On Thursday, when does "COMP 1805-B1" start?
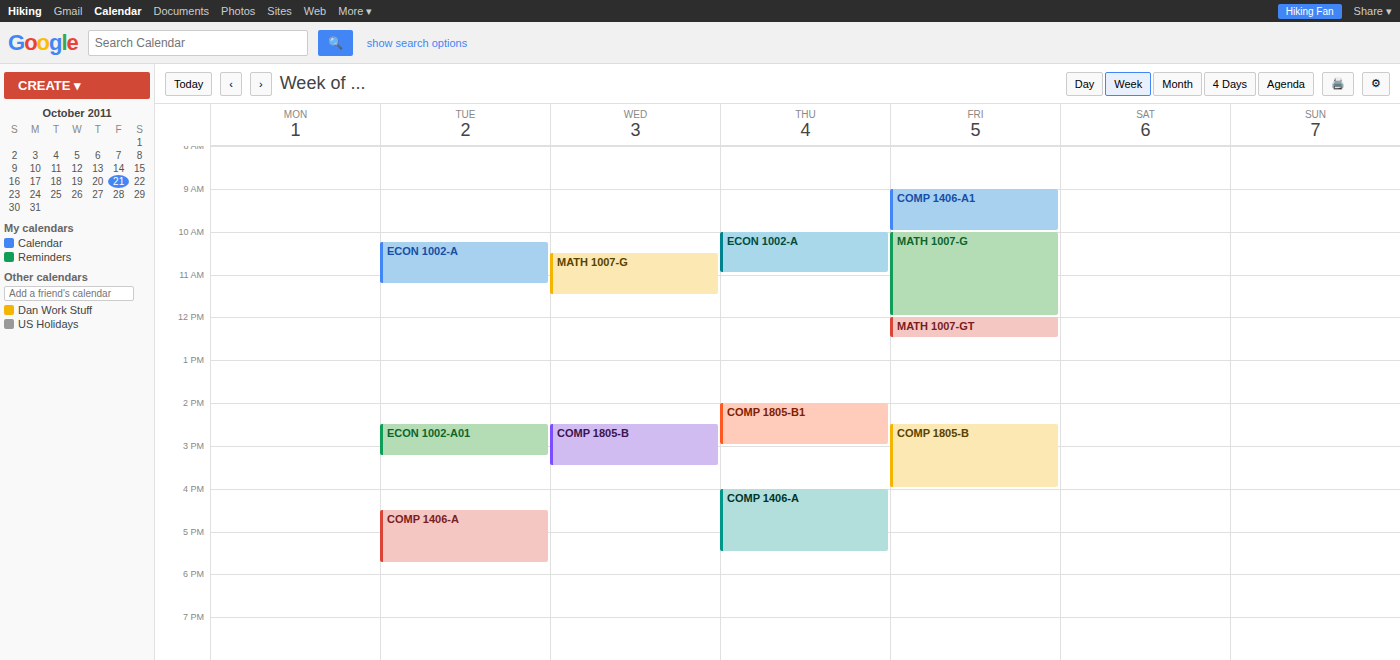
2:00 PM